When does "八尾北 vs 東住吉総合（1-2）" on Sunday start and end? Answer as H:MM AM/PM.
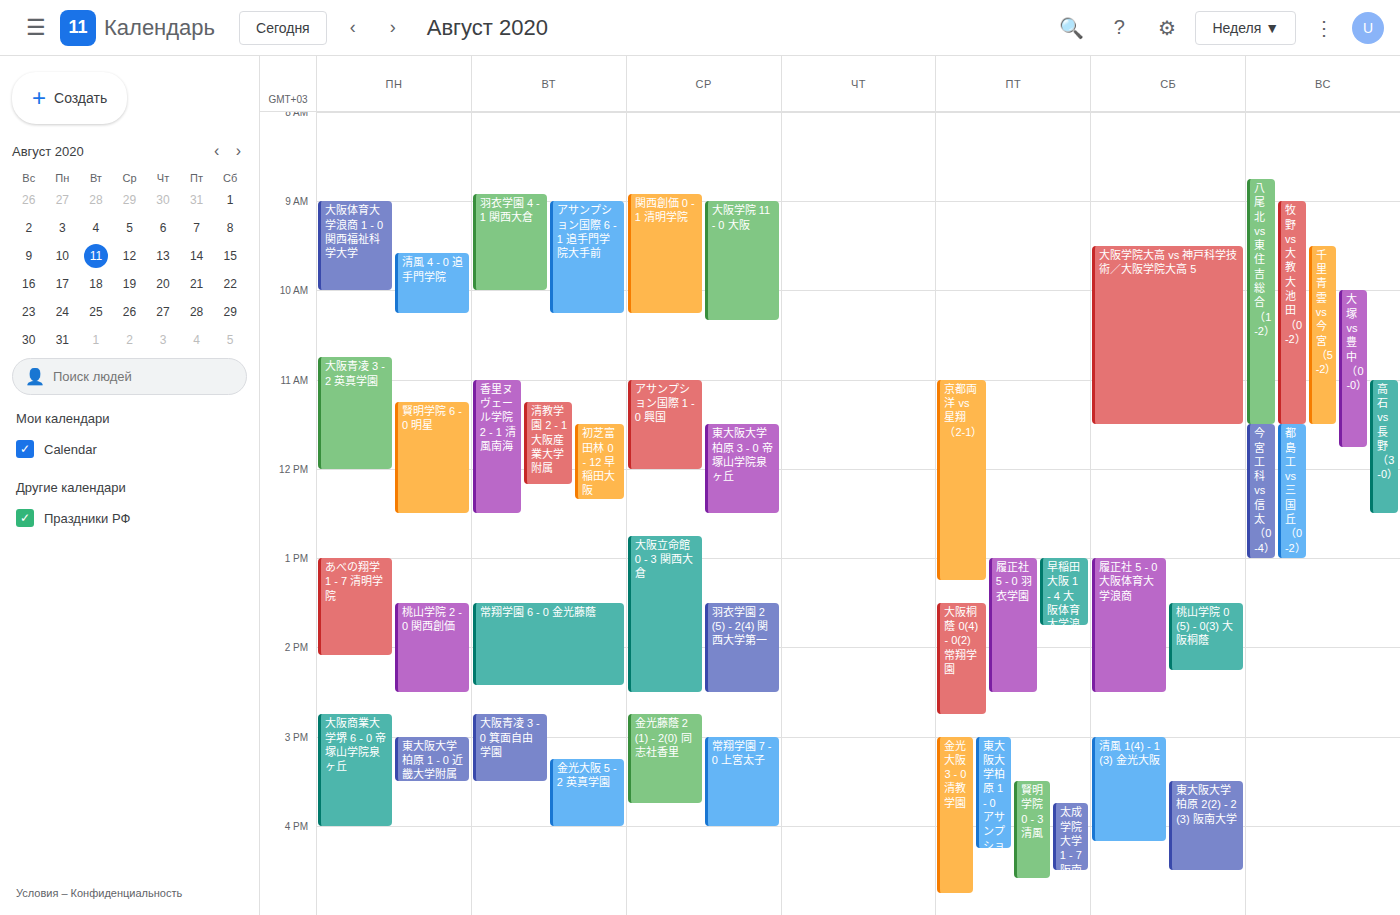
8:45 AM to 11:30 AM